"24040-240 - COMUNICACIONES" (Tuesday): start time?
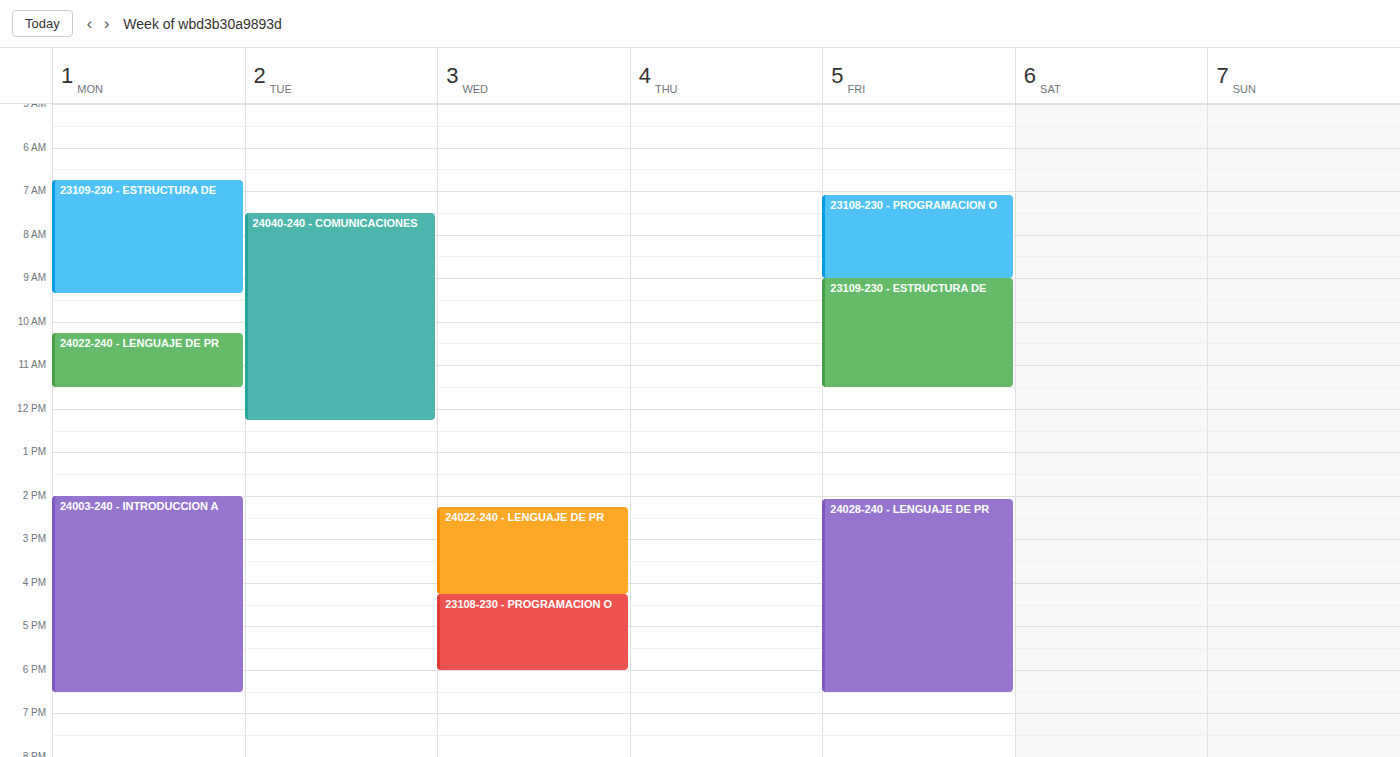
7:30 AM